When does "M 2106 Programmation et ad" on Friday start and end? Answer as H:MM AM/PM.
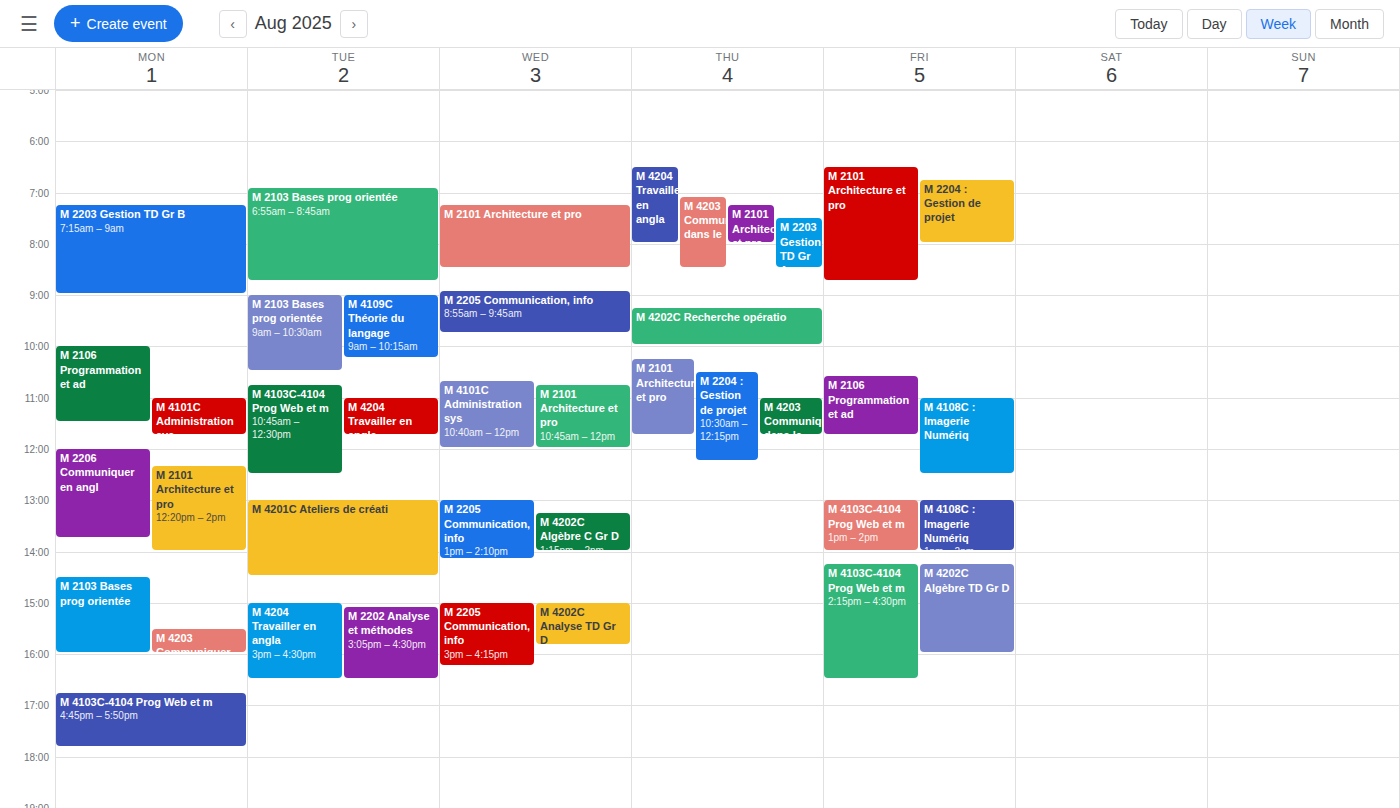
10:35 AM to 11:45 AM